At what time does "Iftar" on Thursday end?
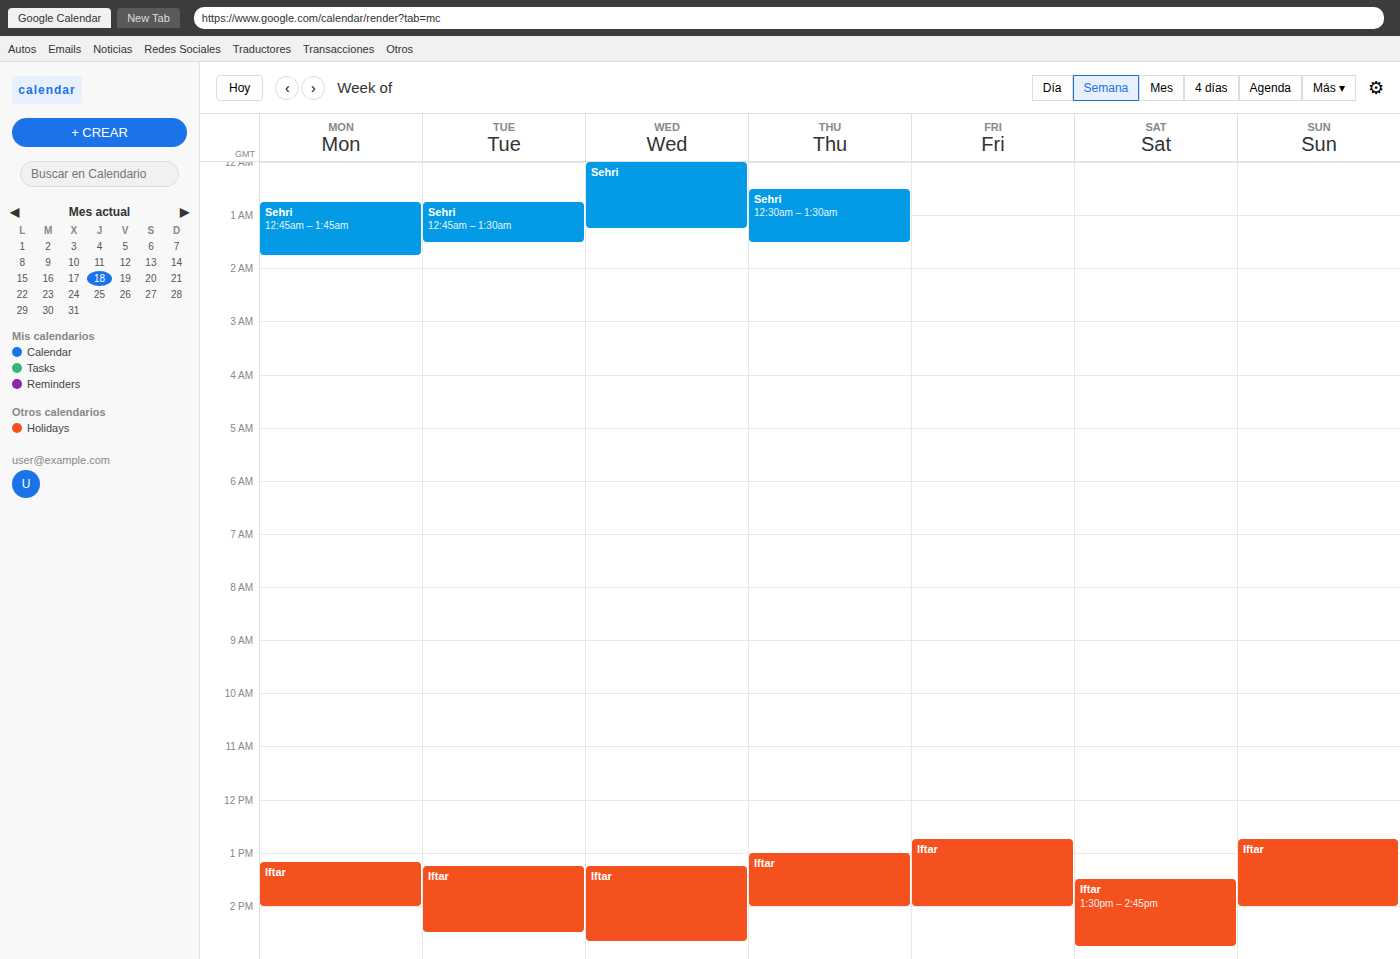
2:00 PM